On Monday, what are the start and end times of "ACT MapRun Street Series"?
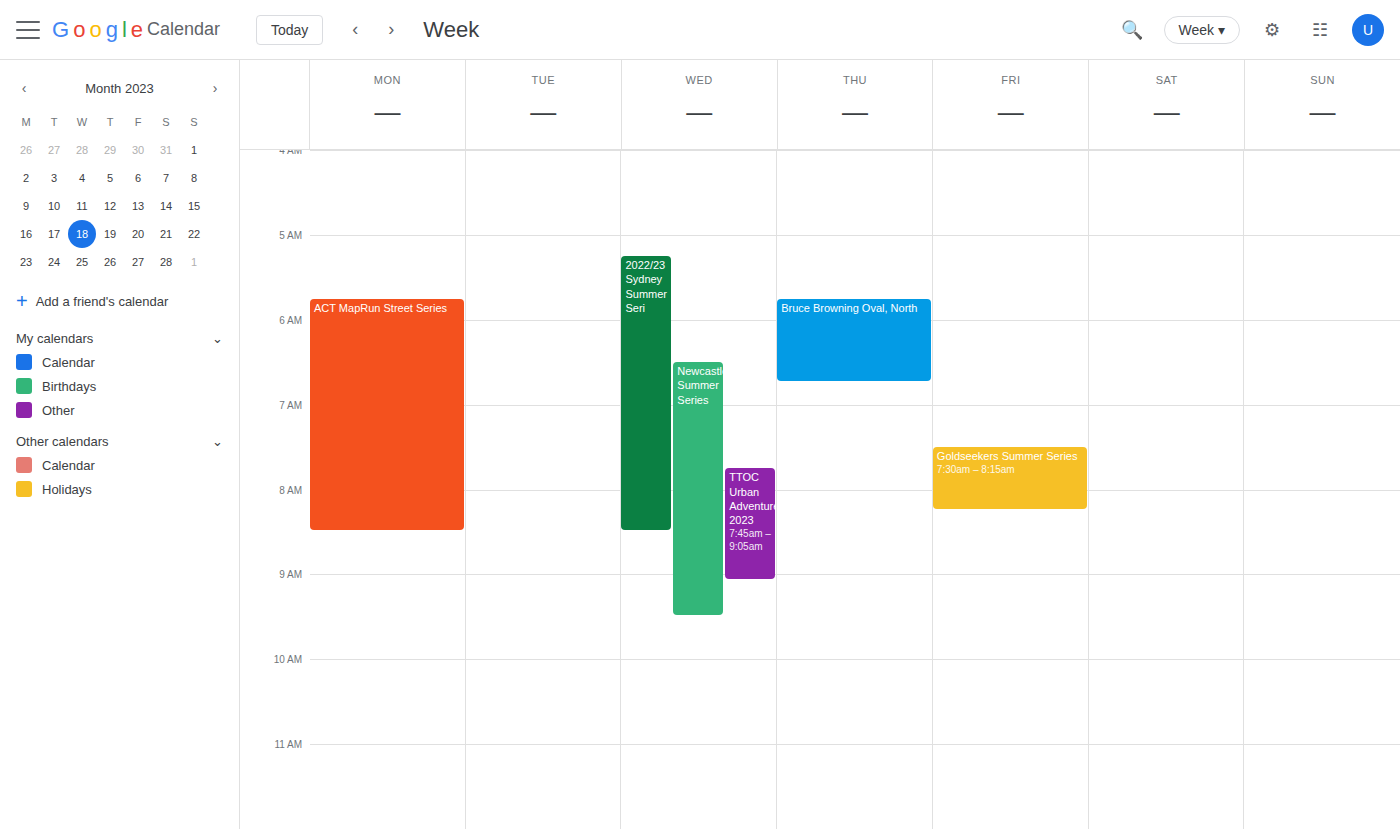
5:45 AM to 8:30 AM